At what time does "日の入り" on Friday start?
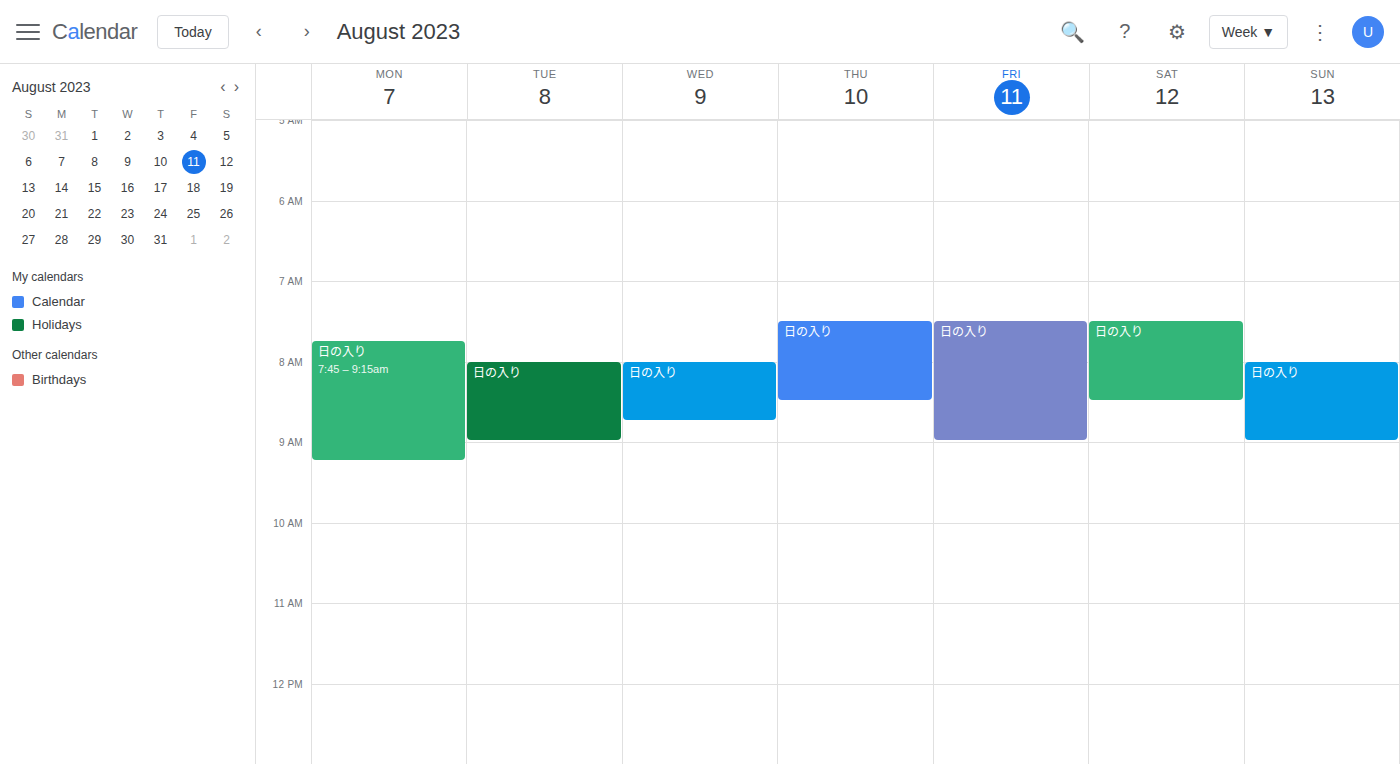
7:30 AM